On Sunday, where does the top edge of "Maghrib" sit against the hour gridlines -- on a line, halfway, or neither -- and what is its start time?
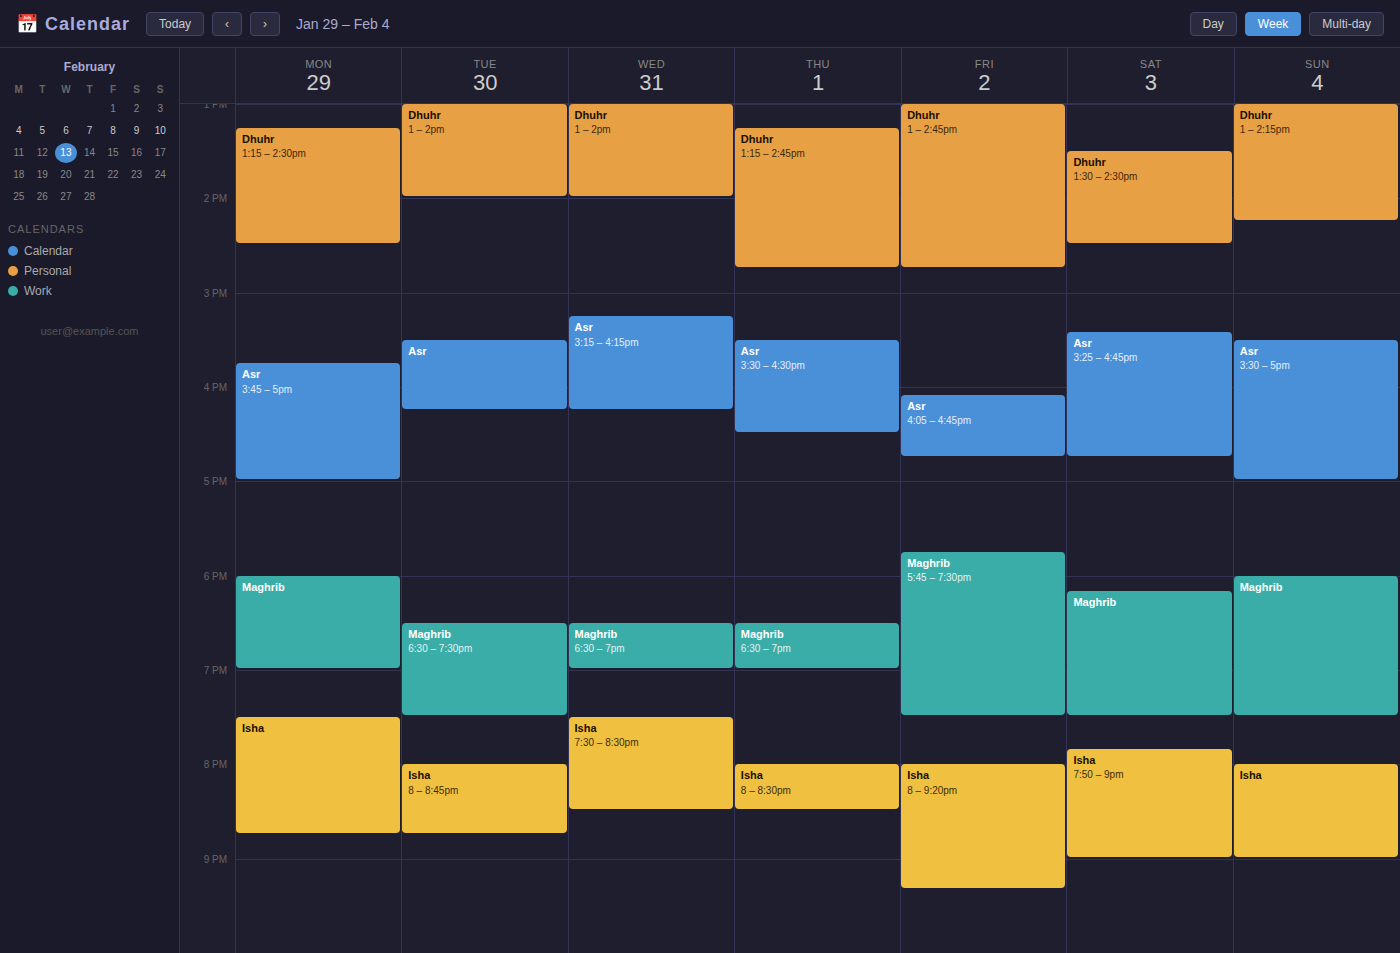
6:00 PM -- exactly on the 6 PM line.